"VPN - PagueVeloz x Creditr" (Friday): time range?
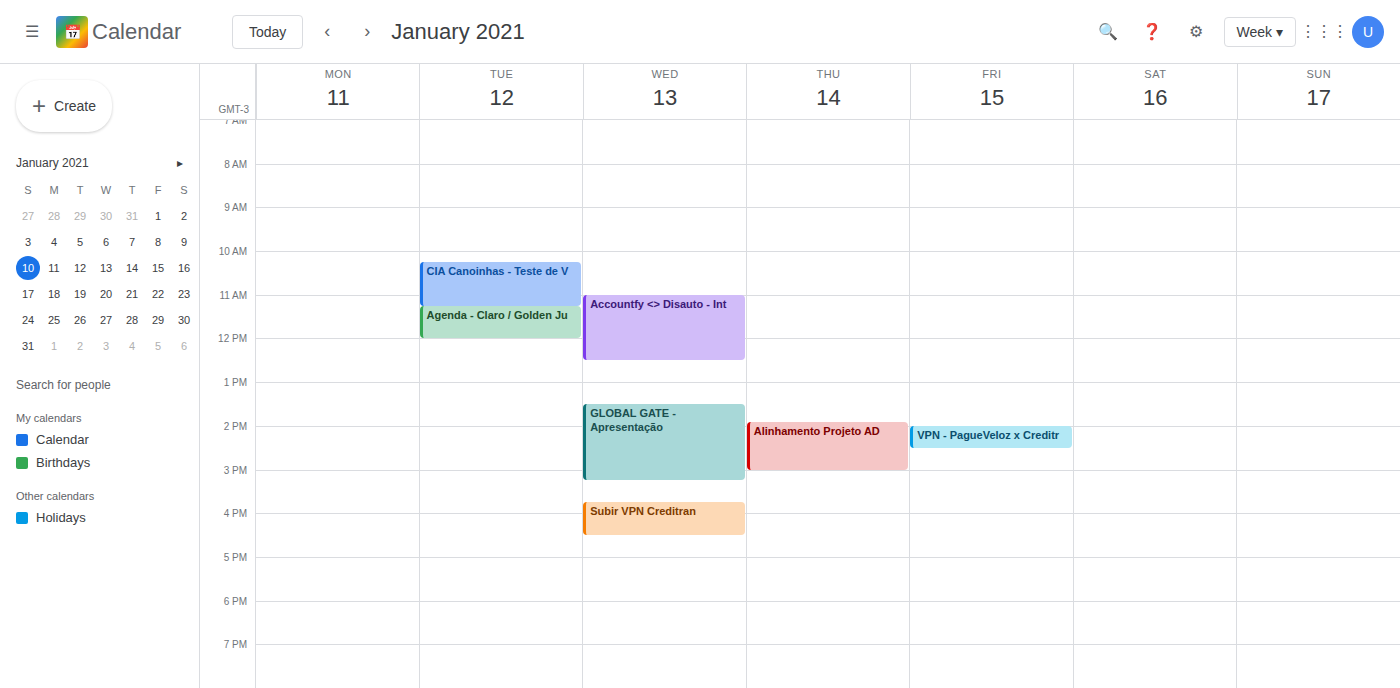
14:00 to 14:30